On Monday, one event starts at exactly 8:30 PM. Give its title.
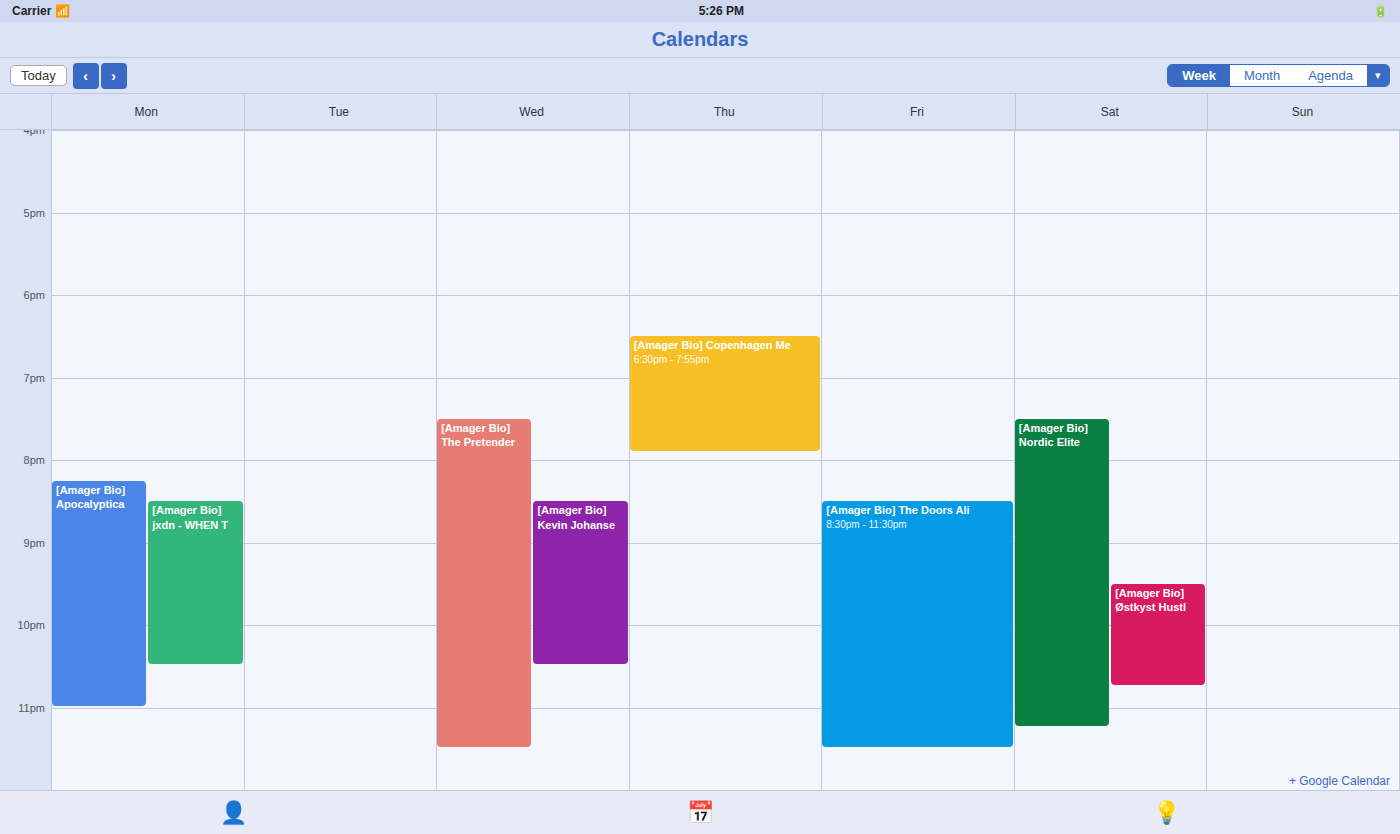
"[Amager Bio] jxdn - WHEN T"